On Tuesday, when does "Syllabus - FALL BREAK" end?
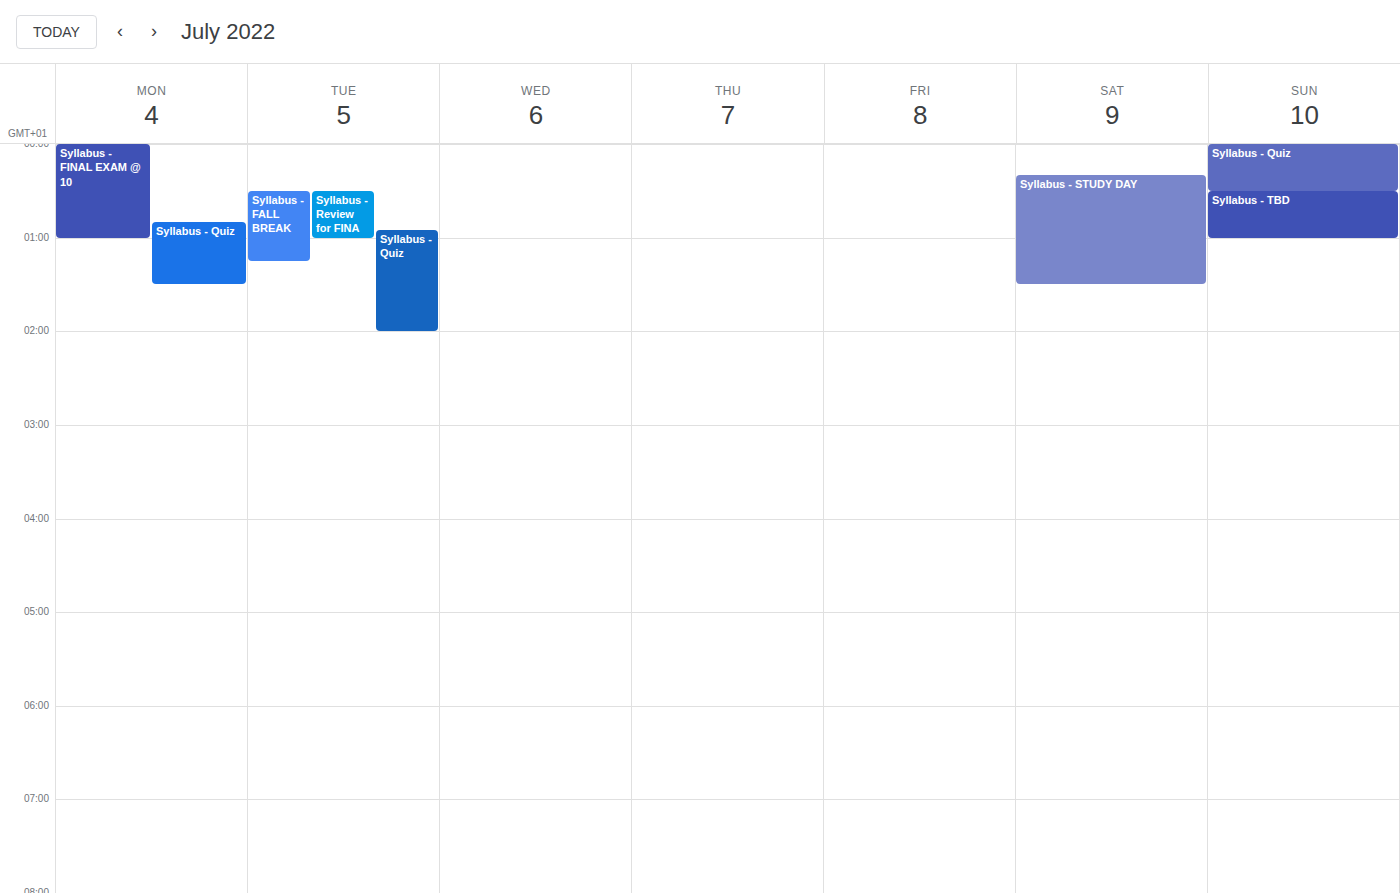
1:15 AM